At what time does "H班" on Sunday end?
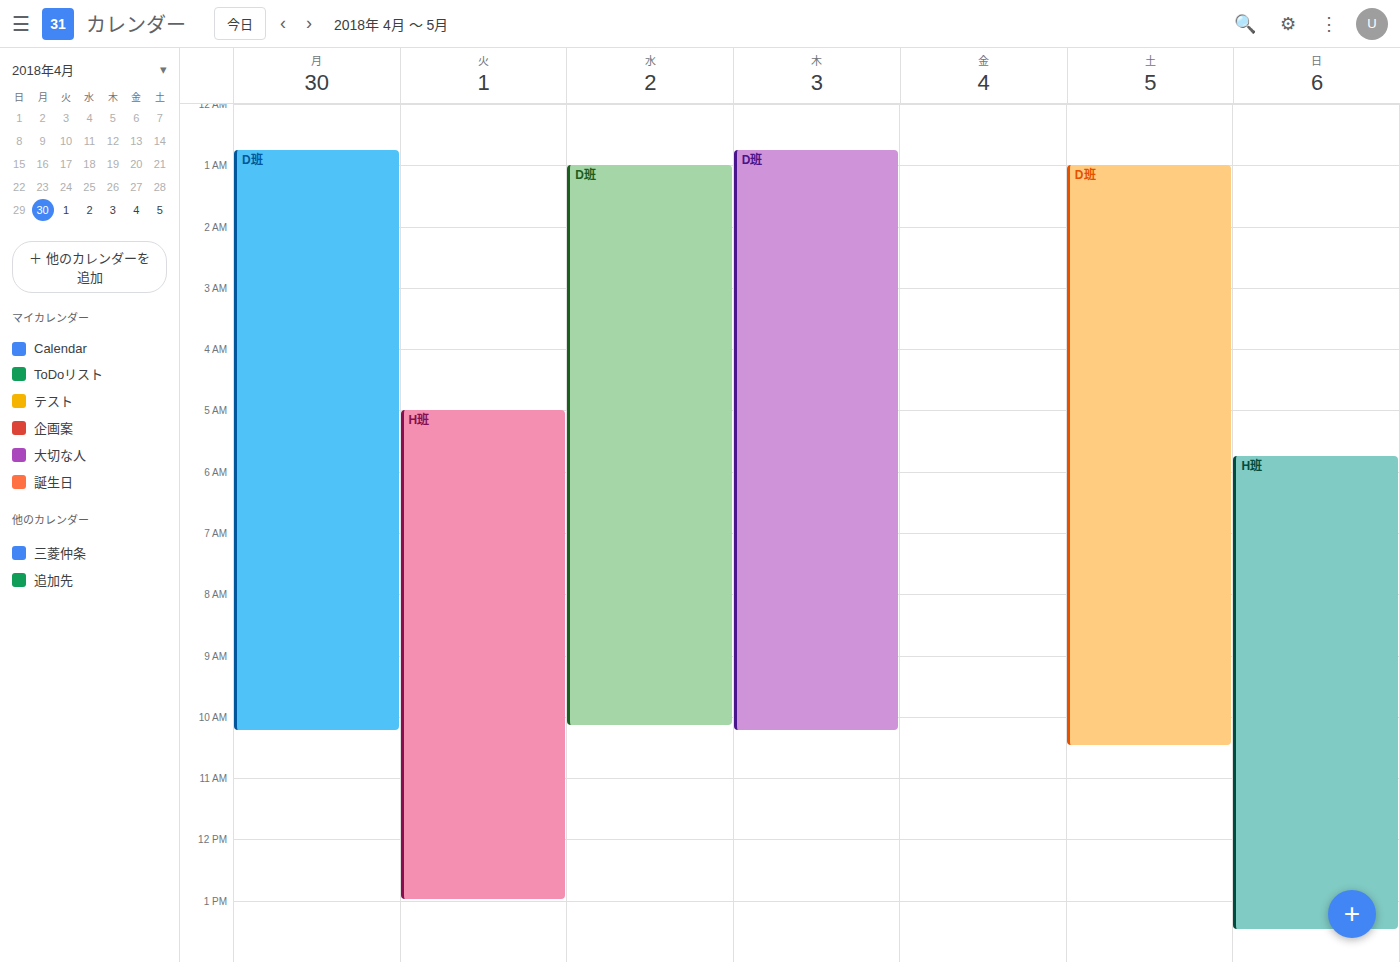
1:30 PM